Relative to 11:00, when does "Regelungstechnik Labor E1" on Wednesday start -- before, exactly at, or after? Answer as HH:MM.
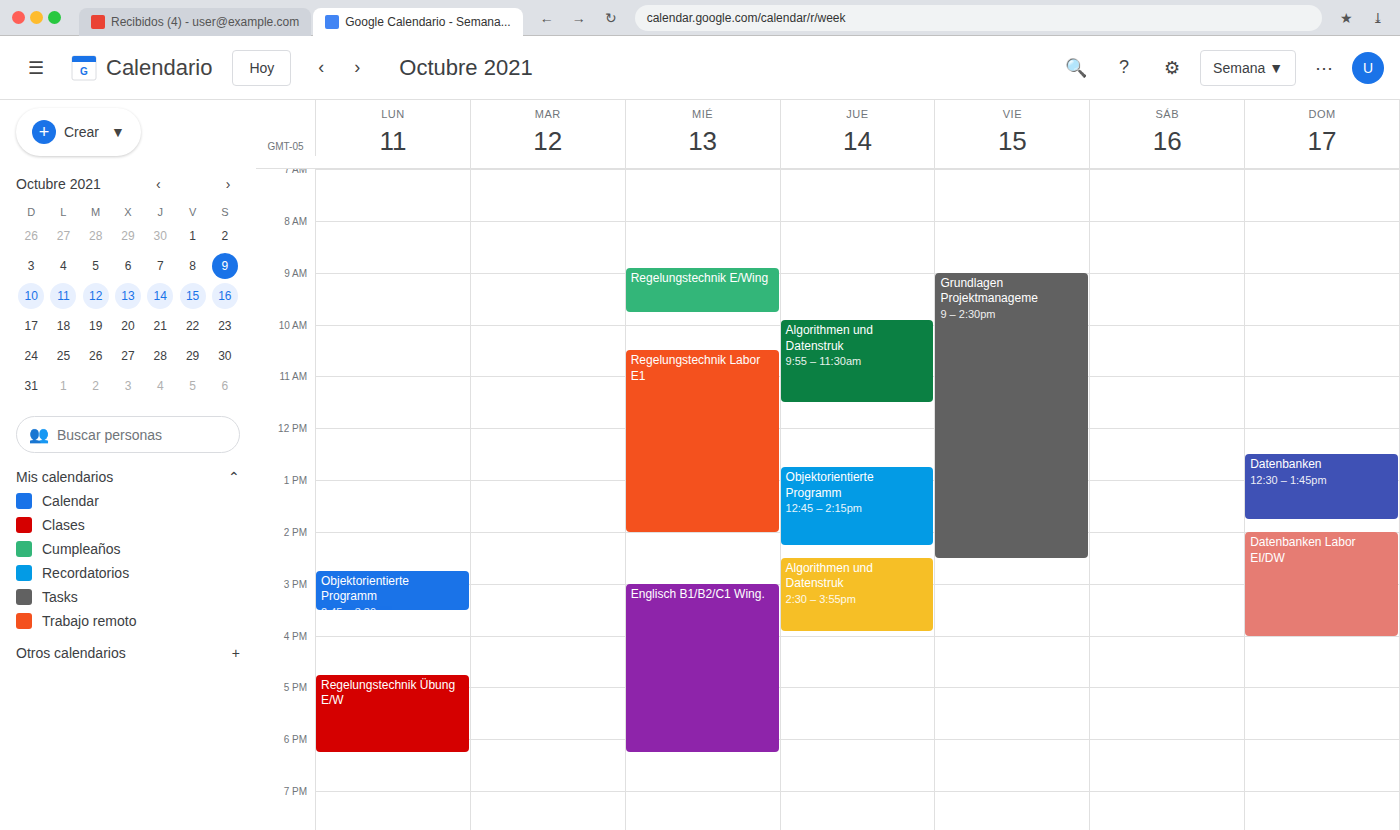
10:30 -- before 11:00, 30 minutes above the 11:00 line.